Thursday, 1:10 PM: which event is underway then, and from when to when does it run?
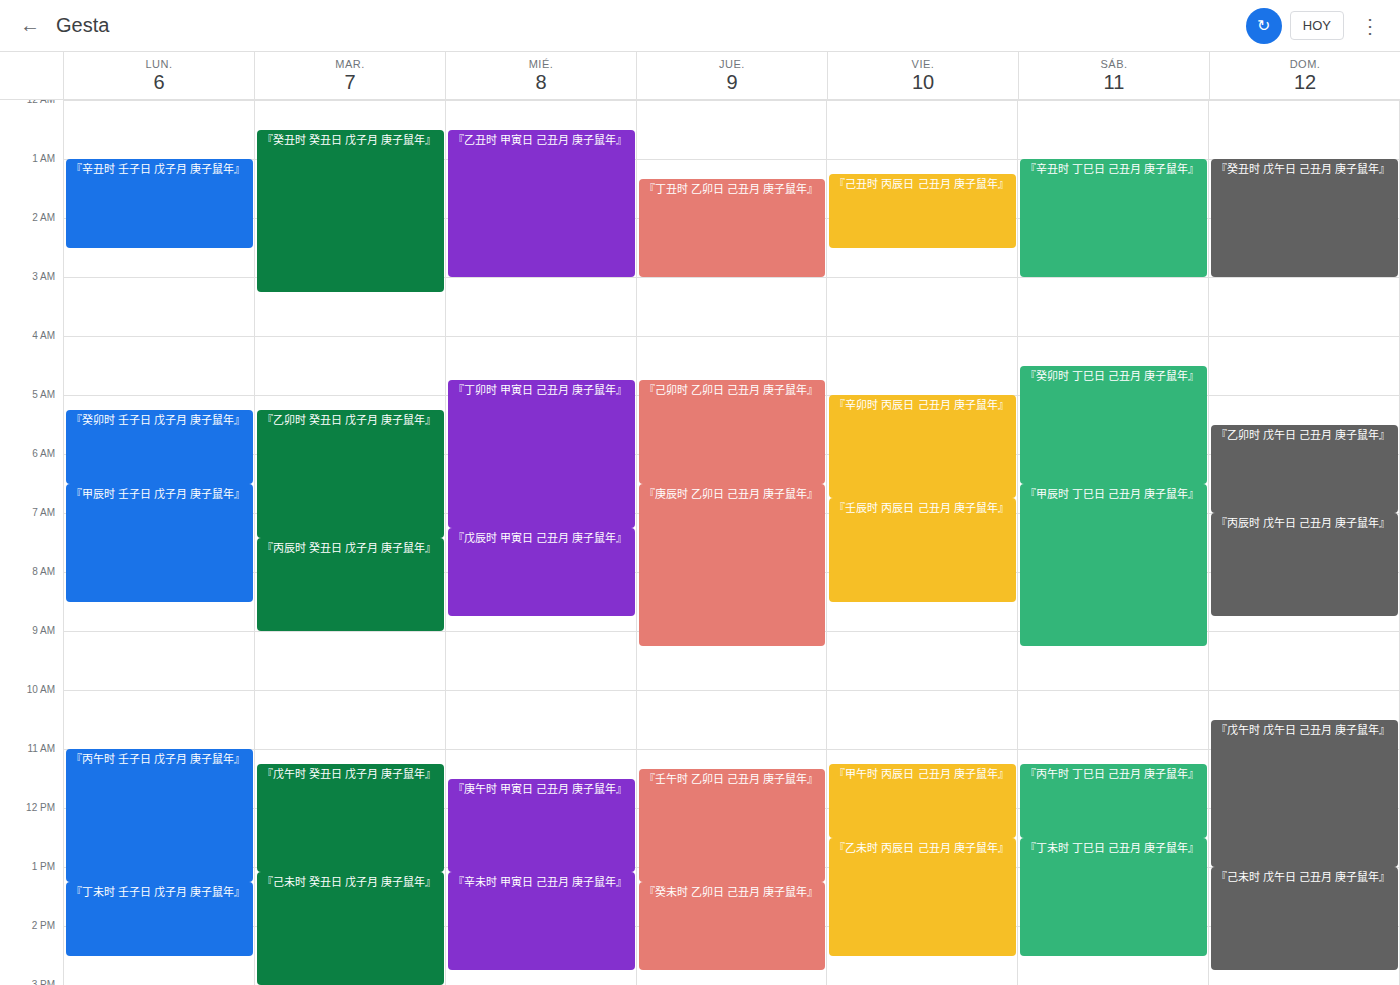
"『壬午时 乙卯日 己丑月 庚子鼠年』", 11:20 AM to 1:15 PM